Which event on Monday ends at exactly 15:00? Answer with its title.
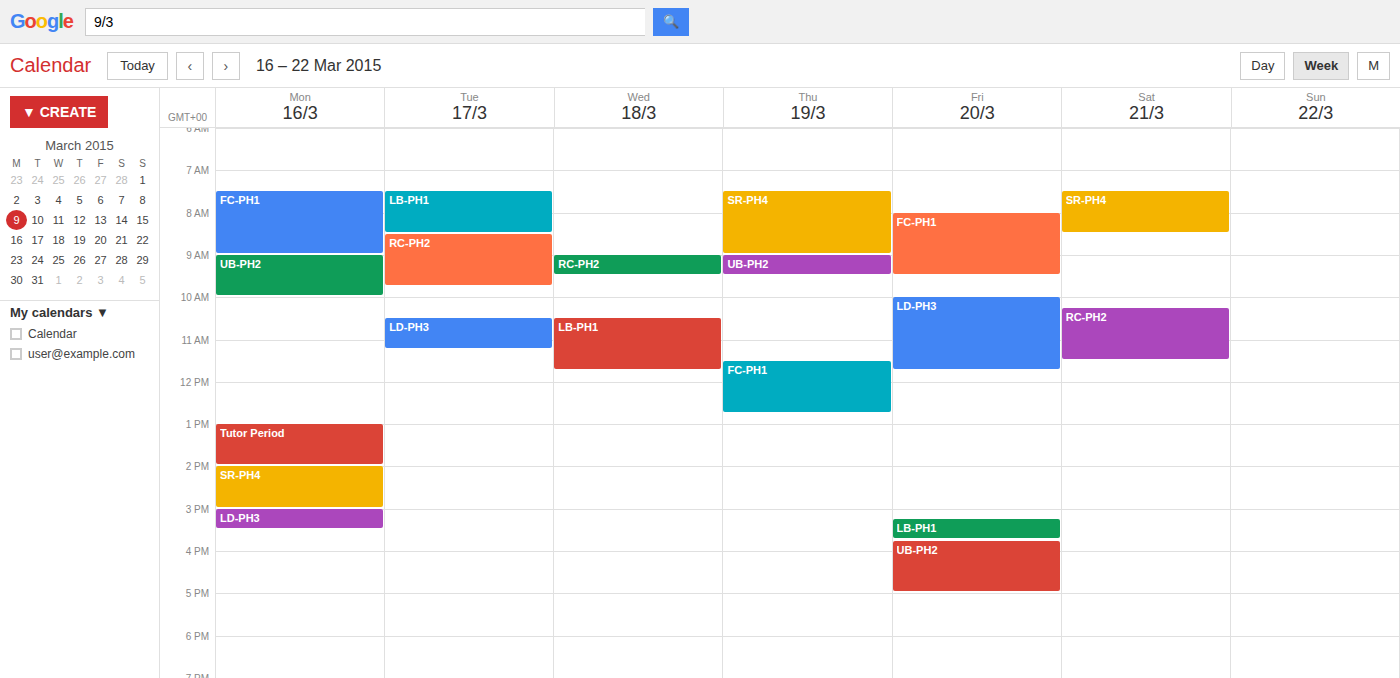
"SR-PH4"